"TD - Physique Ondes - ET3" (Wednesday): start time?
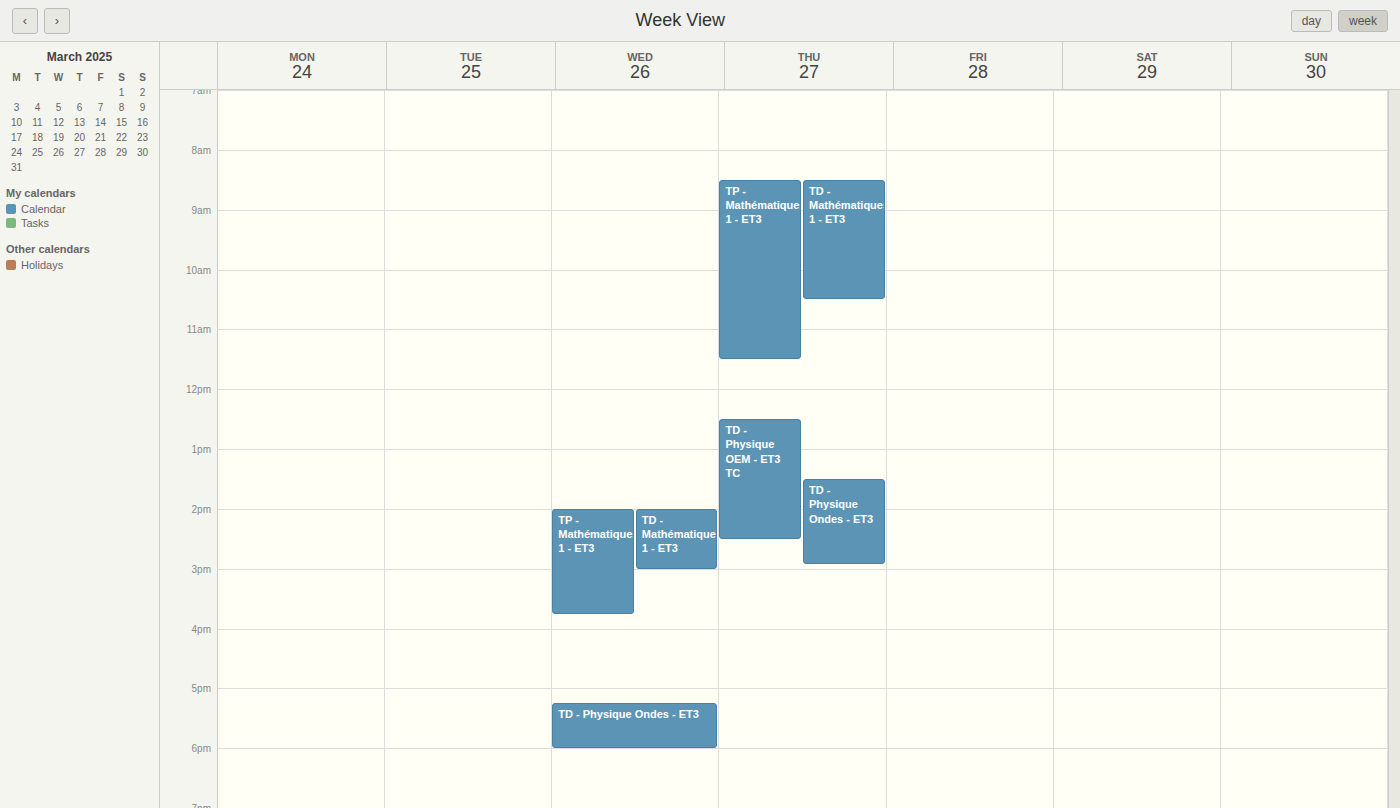
5:15 PM